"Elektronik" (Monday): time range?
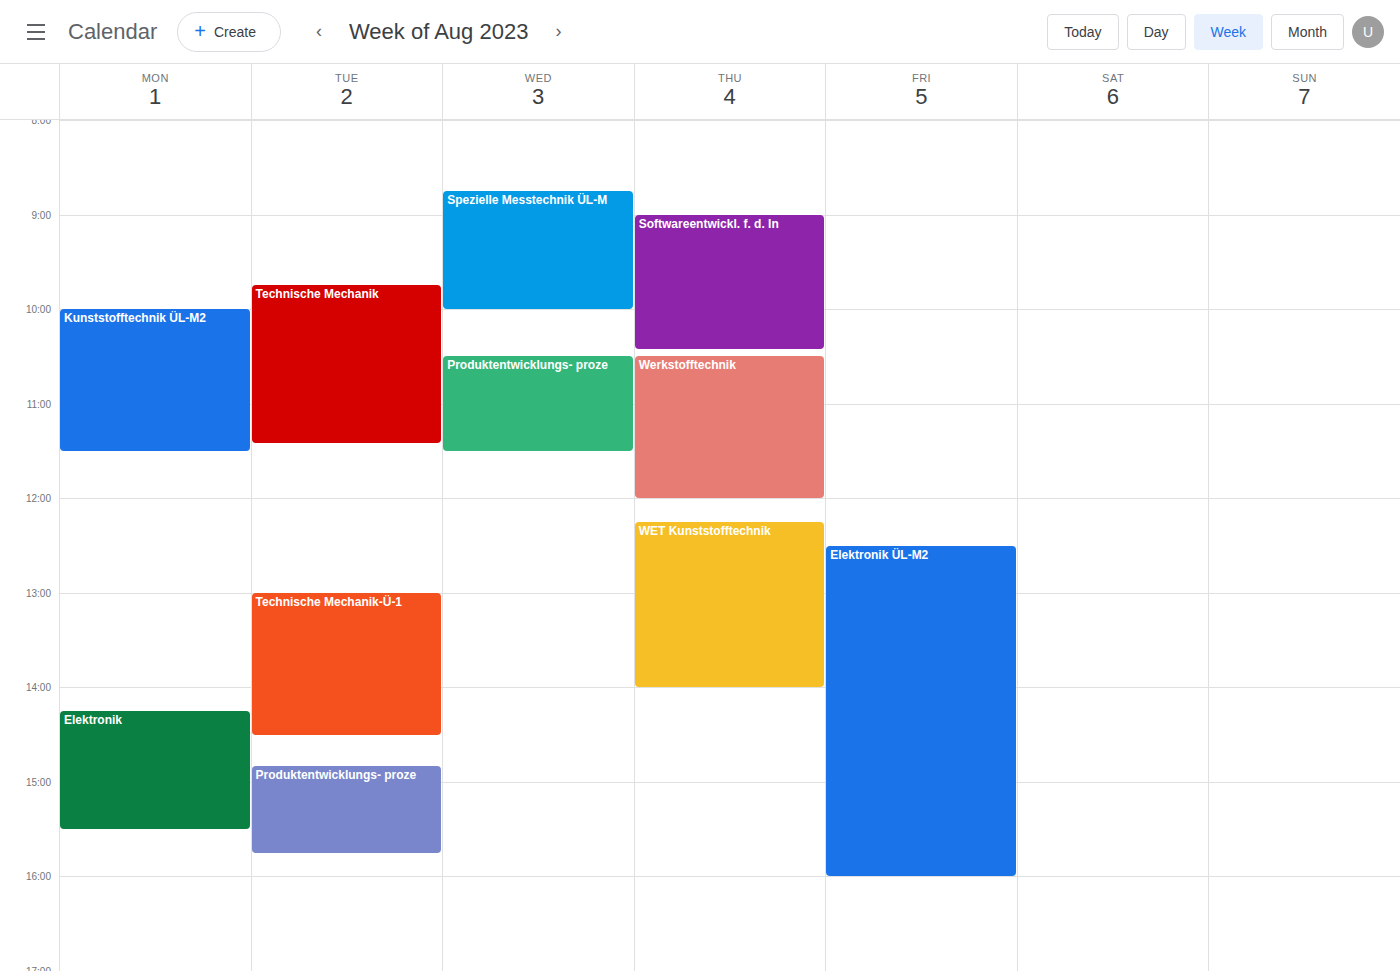
2:15 PM to 3:30 PM